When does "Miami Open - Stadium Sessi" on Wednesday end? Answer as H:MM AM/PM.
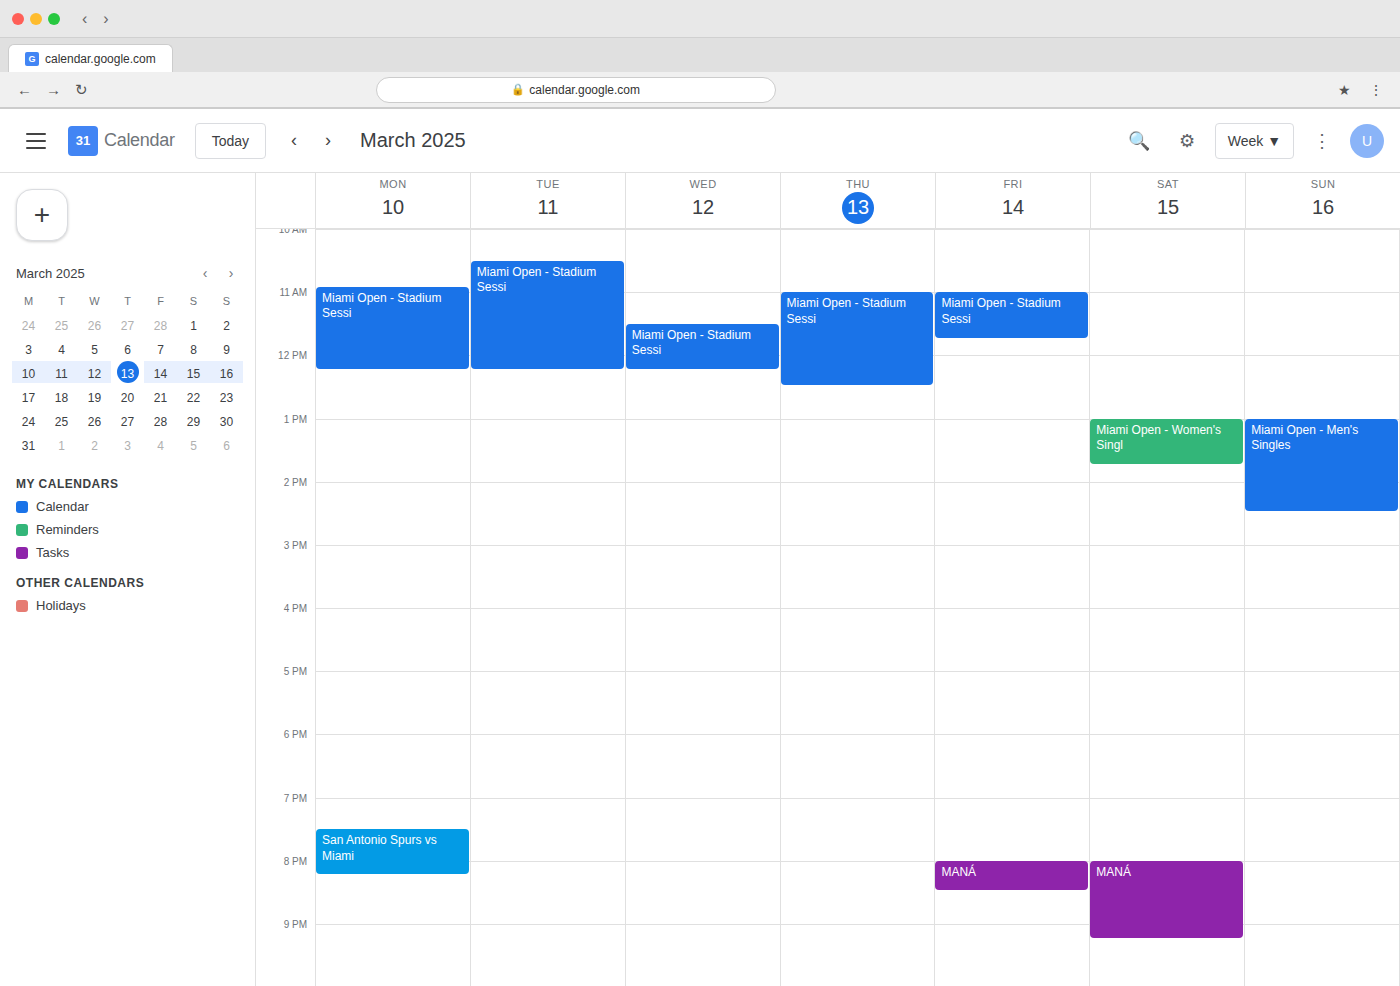
12:15 PM